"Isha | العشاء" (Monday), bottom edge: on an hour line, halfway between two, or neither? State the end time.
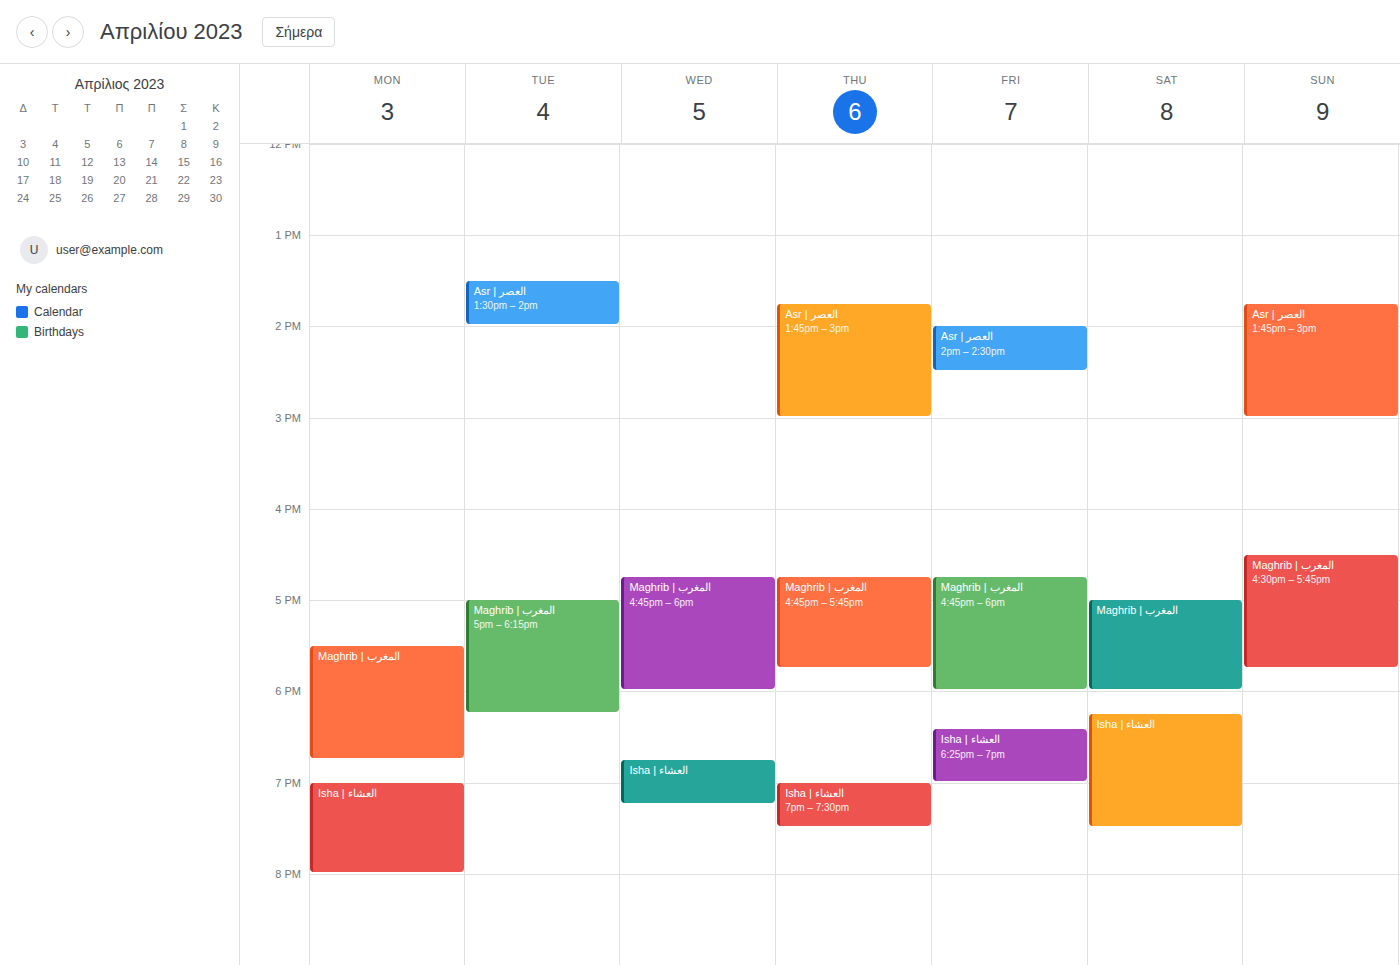
8:00 PM -- exactly on the 8 PM line.